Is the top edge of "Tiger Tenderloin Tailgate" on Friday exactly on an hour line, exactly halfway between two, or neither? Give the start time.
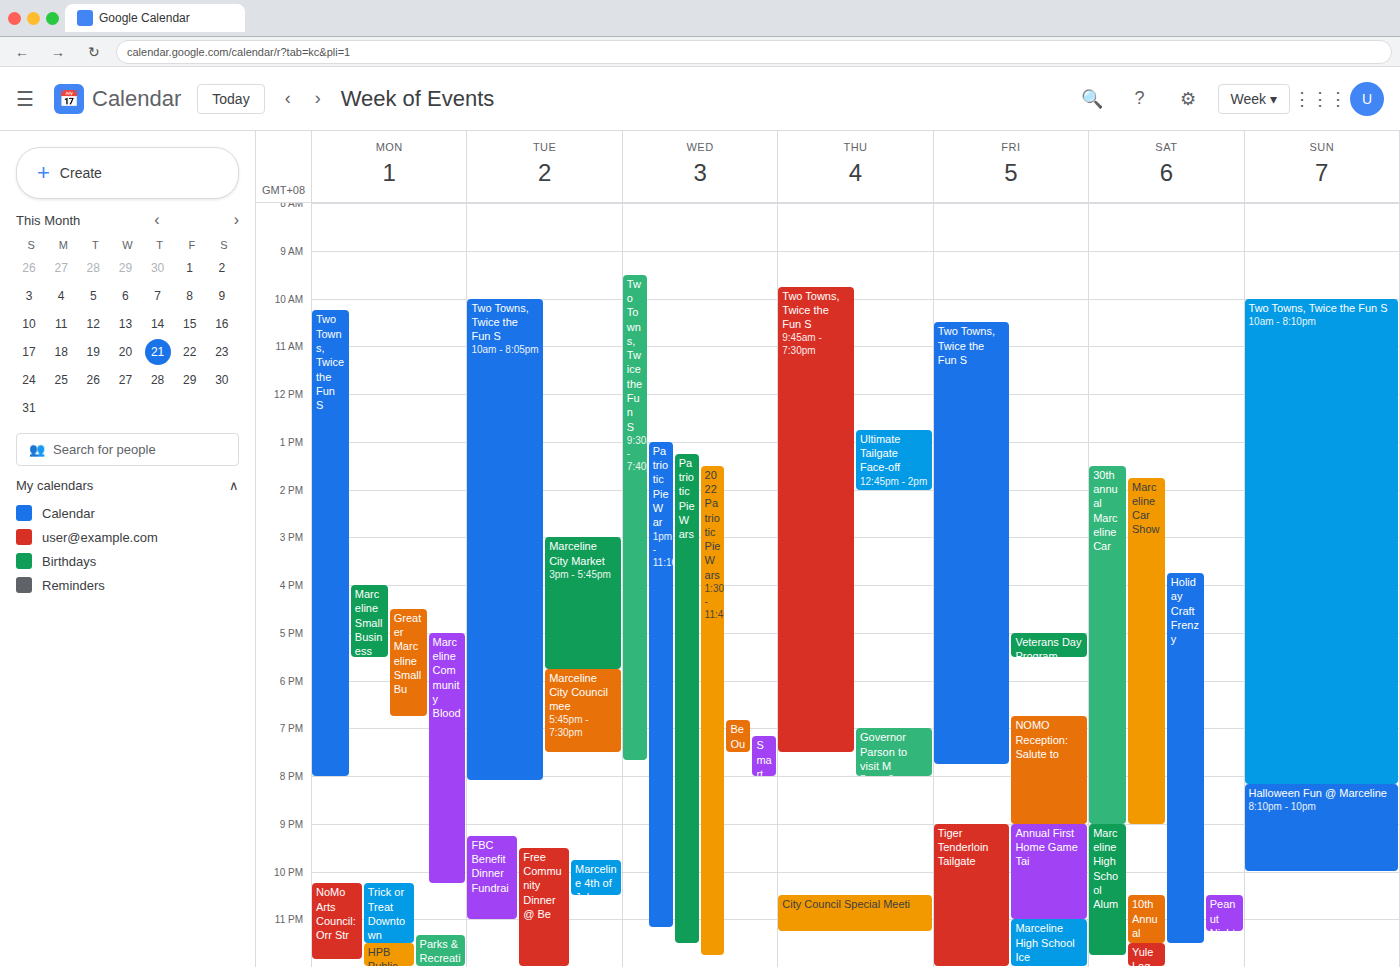
21:00 -- exactly on the 21:00 line.